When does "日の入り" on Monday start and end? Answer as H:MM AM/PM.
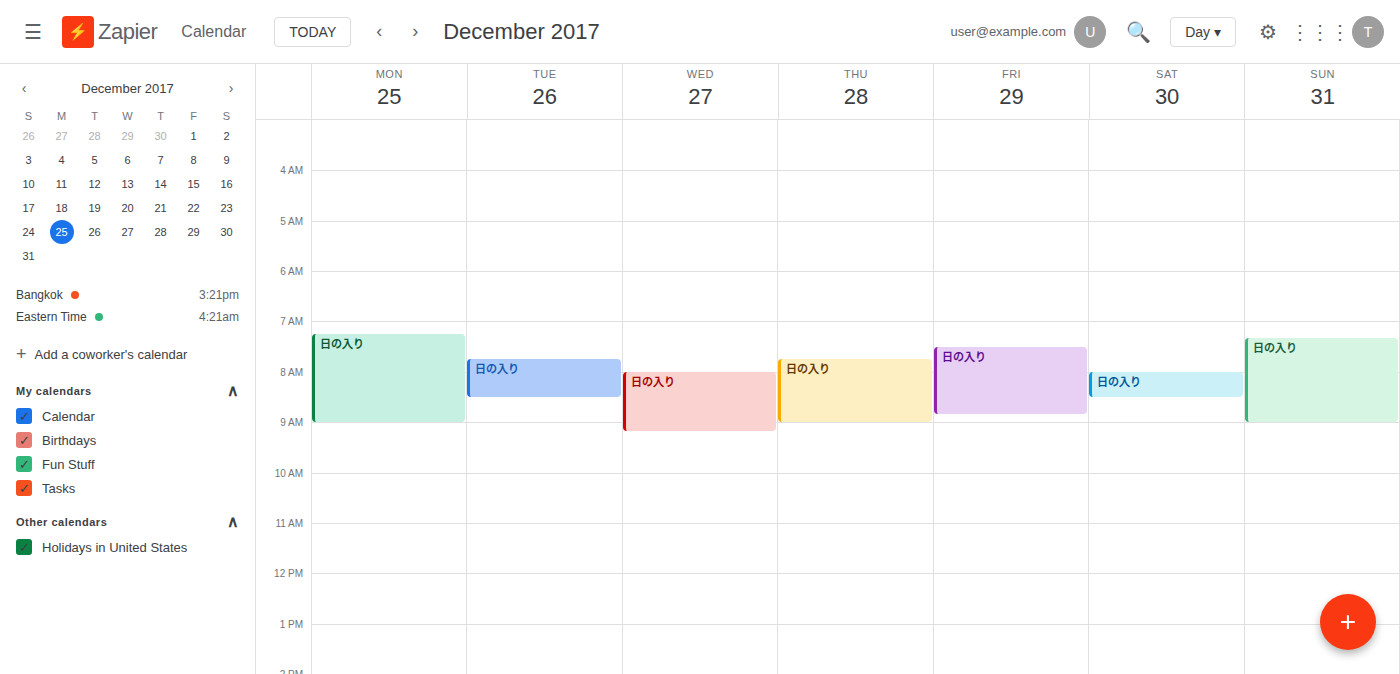
7:15 AM to 9:00 AM